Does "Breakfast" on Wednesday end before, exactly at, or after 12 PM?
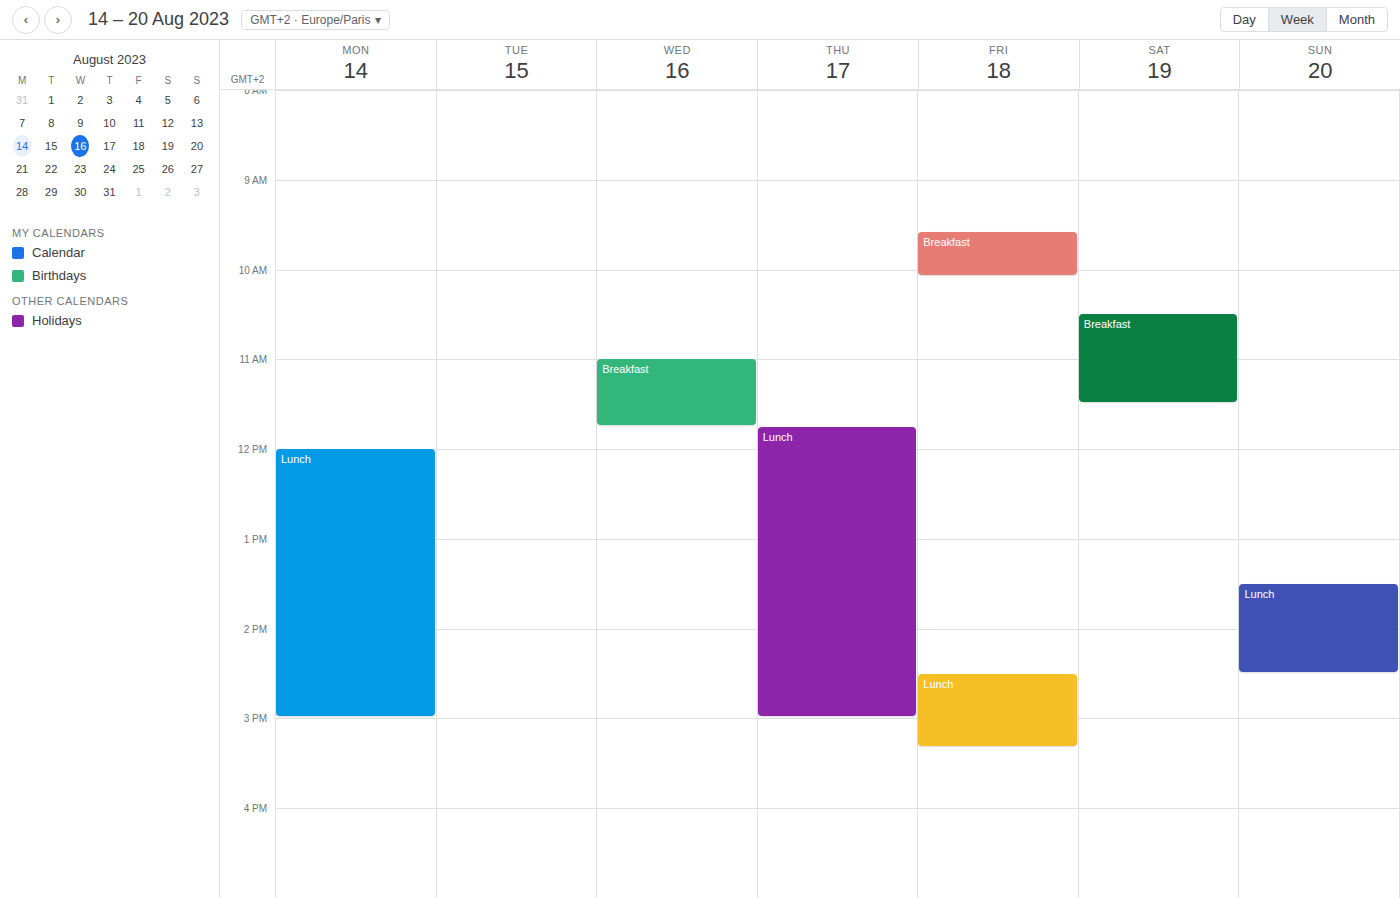
11:45 AM -- before 12 PM, 15 minutes above the 12 PM line.